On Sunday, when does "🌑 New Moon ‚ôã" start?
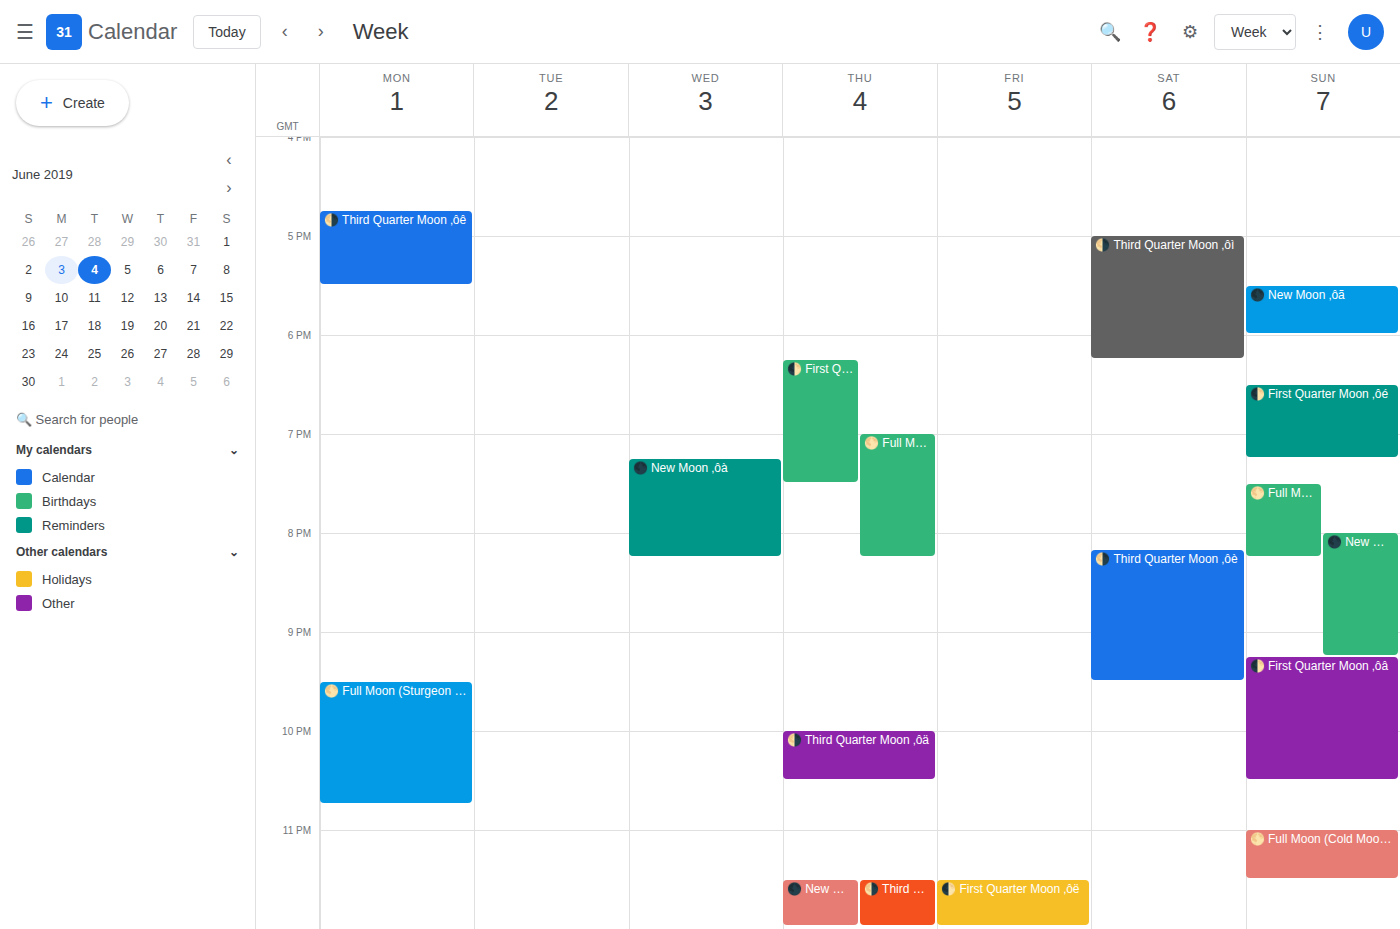
5:30 PM